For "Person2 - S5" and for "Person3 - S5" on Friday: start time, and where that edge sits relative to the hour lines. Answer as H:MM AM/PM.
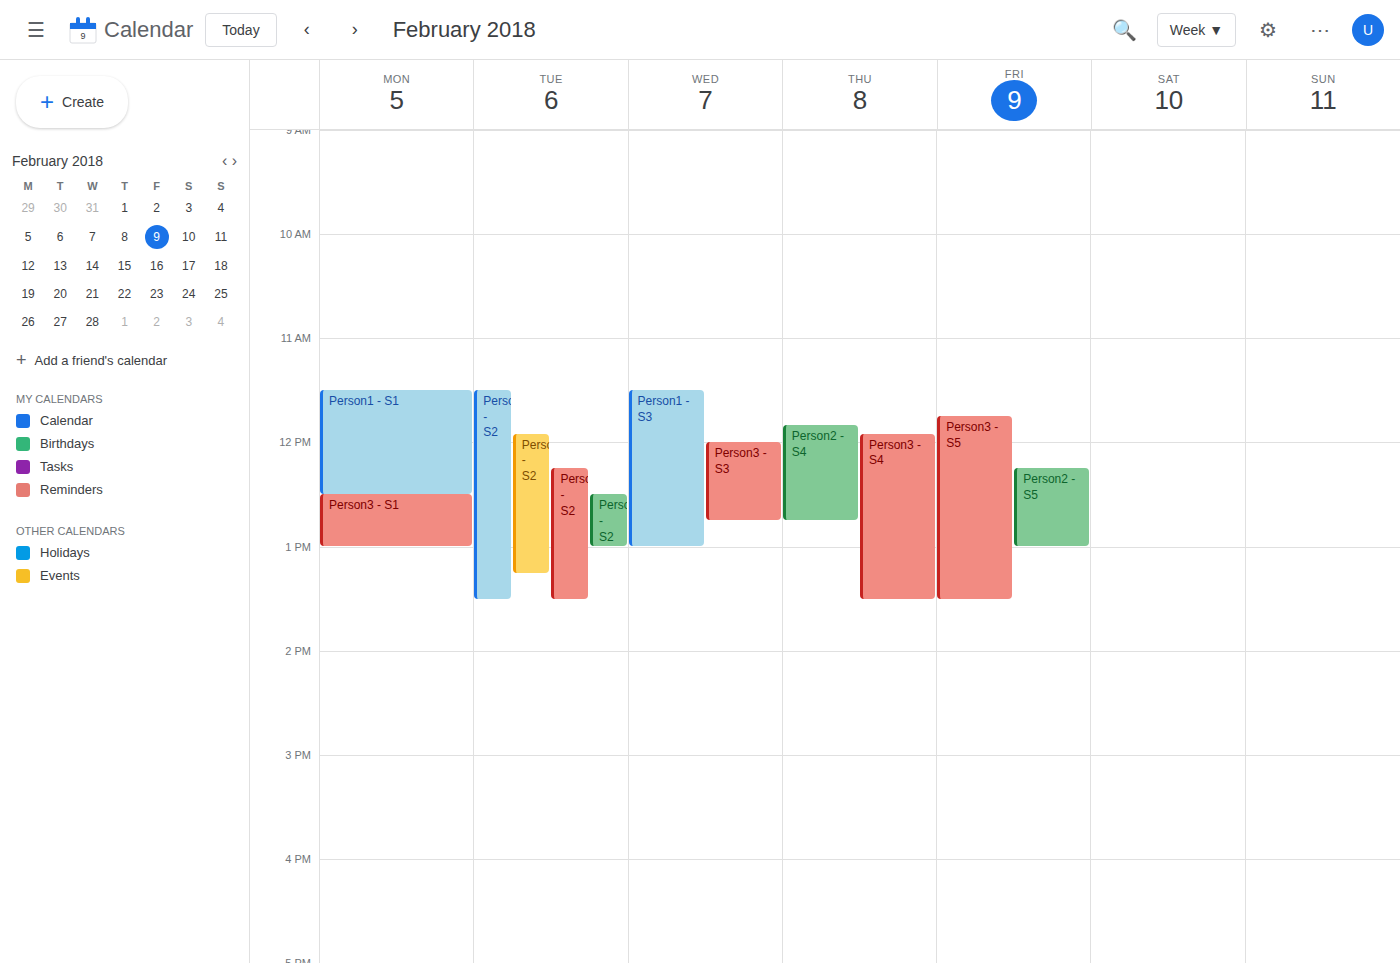
"Person2 - S5": 12:15 PM, neither: a quarter of the way from the 12 PM line to the 1 PM line. "Person3 - S5": 11:45 AM, neither: three quarters of the way from the 11 AM line to the 12 PM line.